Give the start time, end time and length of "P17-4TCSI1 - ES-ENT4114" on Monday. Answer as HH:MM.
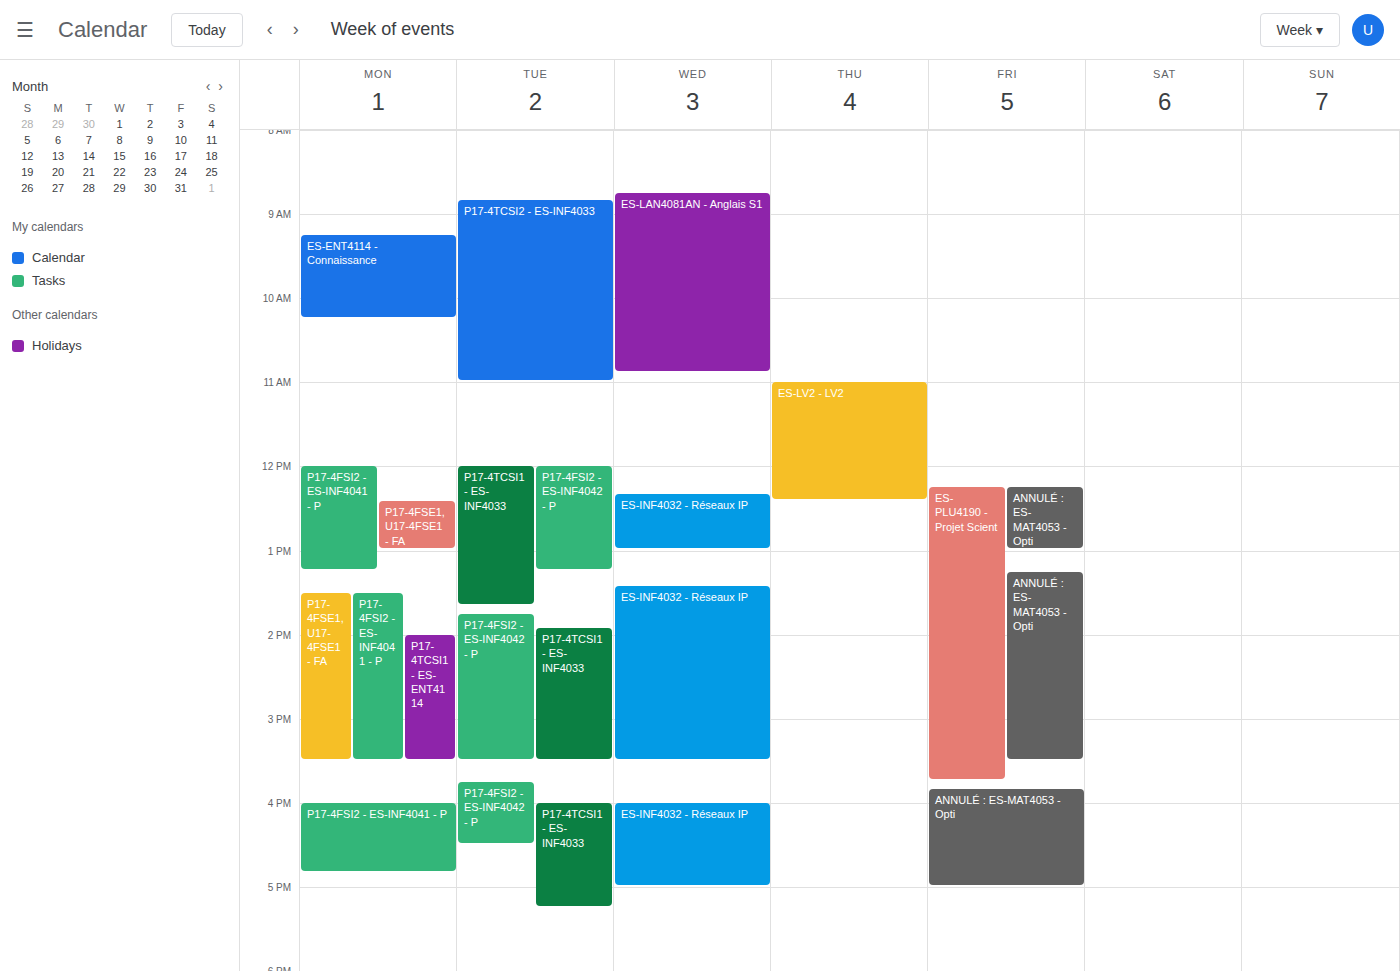
14:00 to 15:30, 1 hour 30 minutes